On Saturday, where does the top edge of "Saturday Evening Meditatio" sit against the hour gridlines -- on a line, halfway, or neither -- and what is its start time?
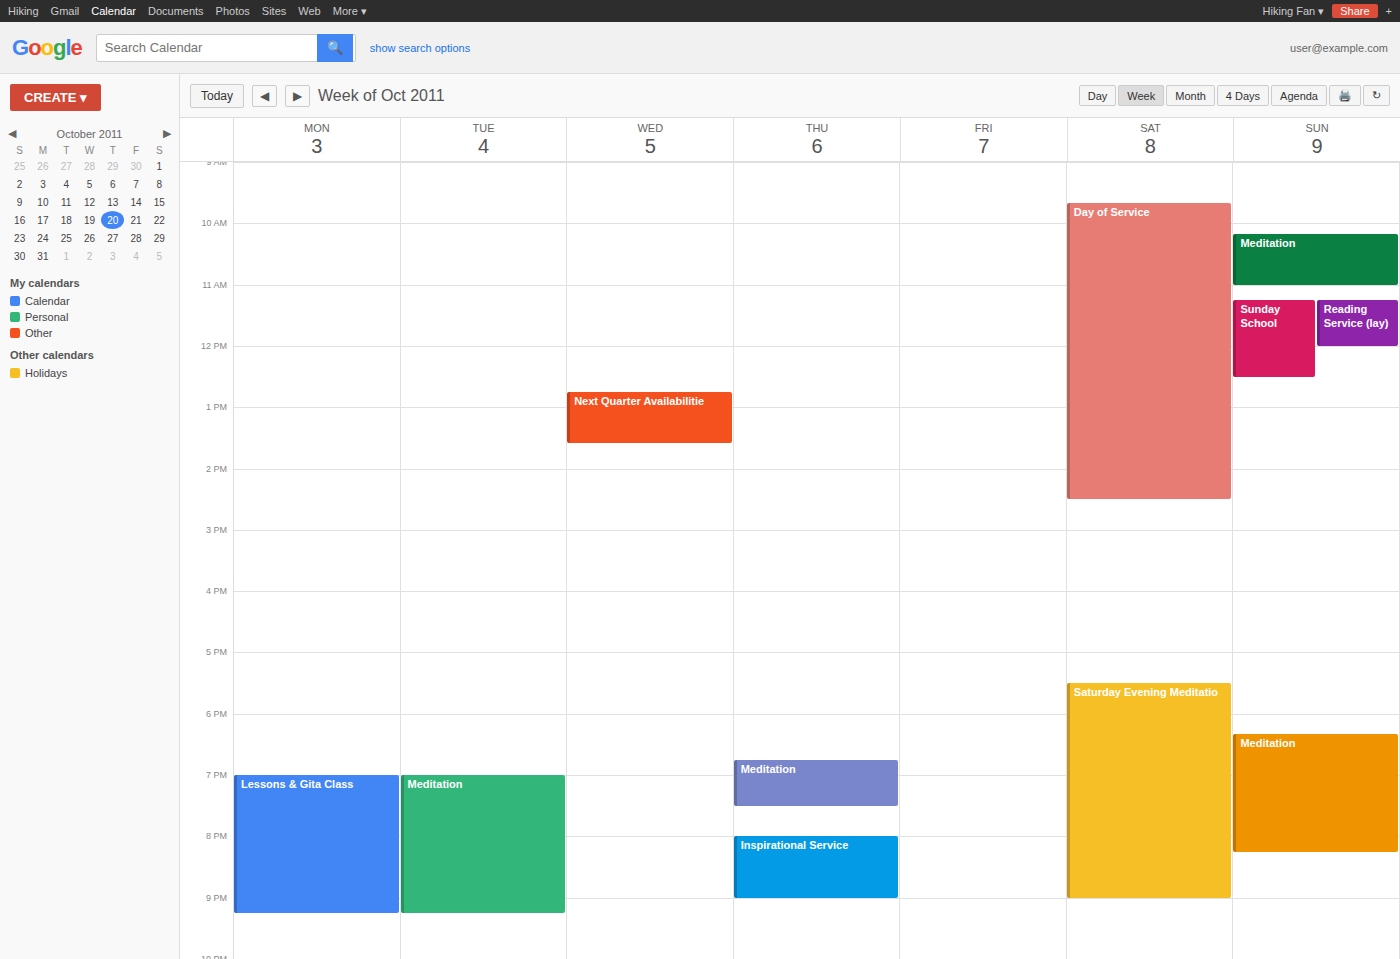
5:30 PM -- halfway between the 5 PM and 6 PM lines.